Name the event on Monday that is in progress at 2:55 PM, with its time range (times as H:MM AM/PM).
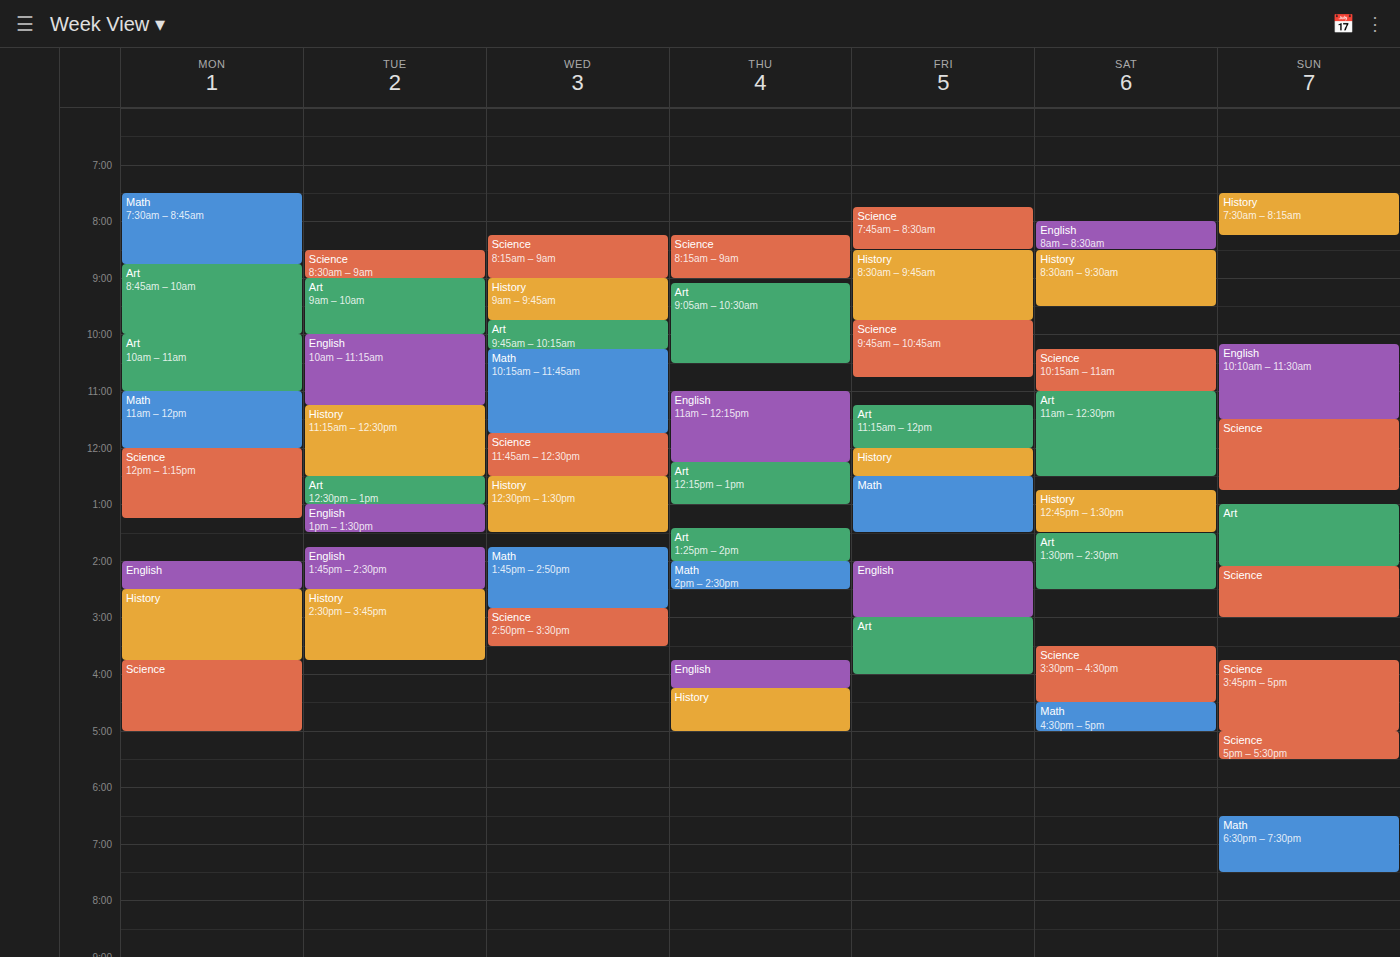
"History", 2:30 PM to 3:45 PM